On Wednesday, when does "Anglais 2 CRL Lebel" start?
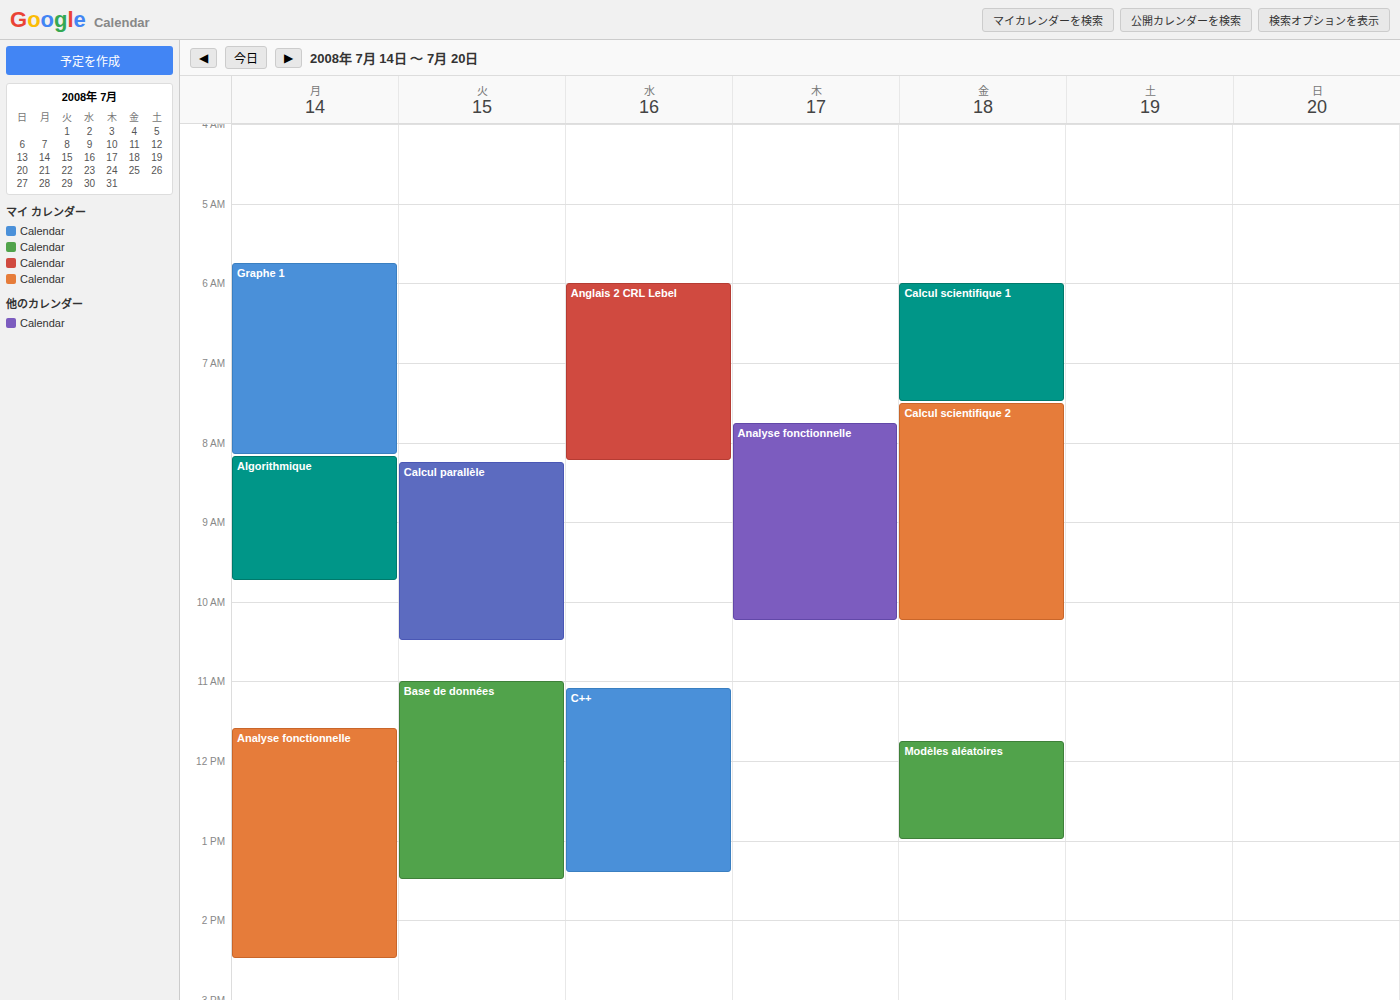
6:00 AM